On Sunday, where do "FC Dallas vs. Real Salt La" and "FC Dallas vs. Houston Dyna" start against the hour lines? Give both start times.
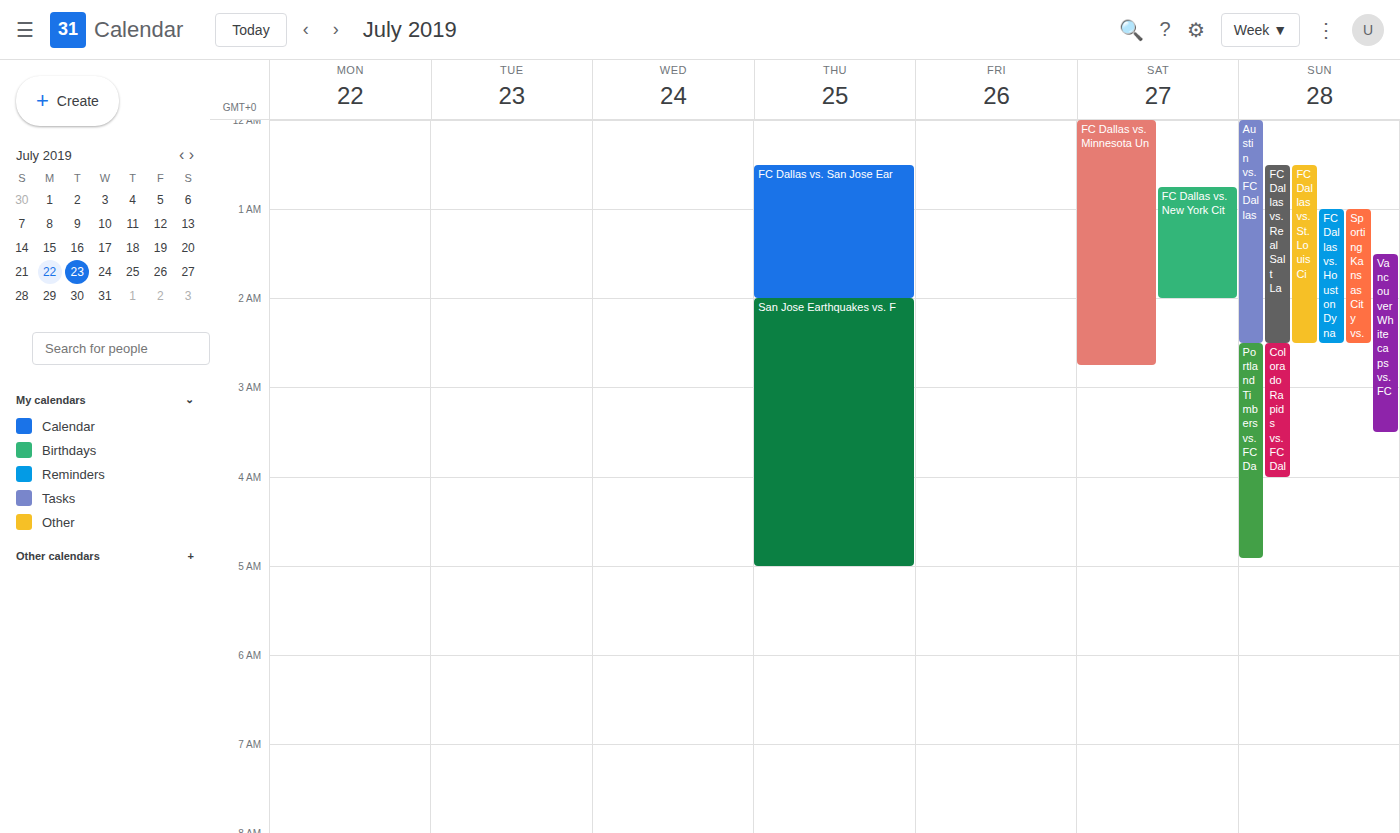
"FC Dallas vs. Real Salt La": 12:30 AM, halfway between the 12 AM and 1 AM lines. "FC Dallas vs. Houston Dyna": 1:00 AM, exactly on the 1 AM line.